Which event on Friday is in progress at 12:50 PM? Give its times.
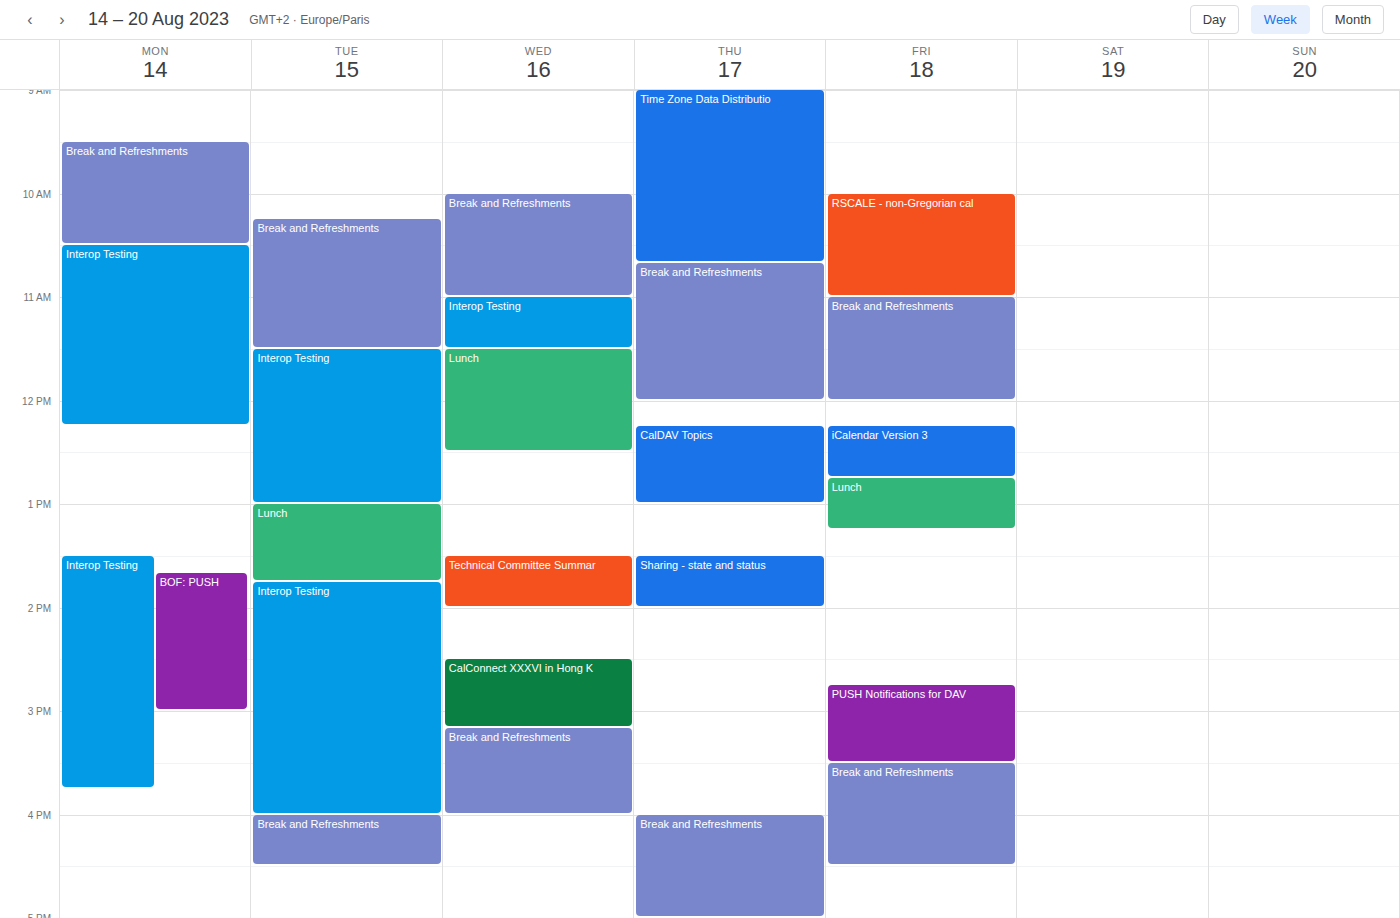
"Lunch", 12:45 PM to 1:15 PM